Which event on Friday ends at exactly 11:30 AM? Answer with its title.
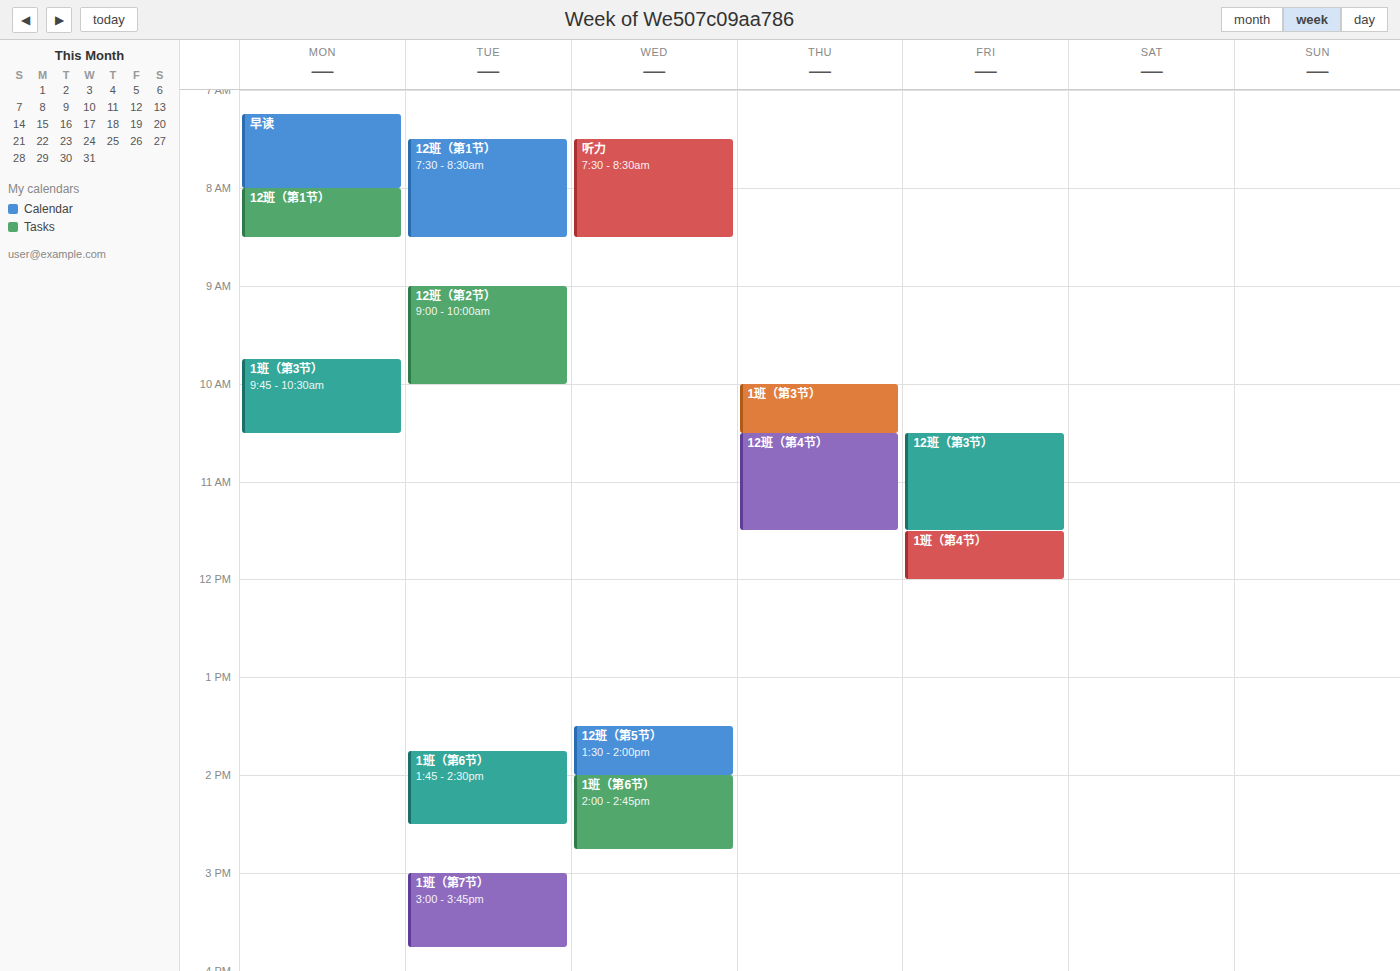
"12班（第3节）"